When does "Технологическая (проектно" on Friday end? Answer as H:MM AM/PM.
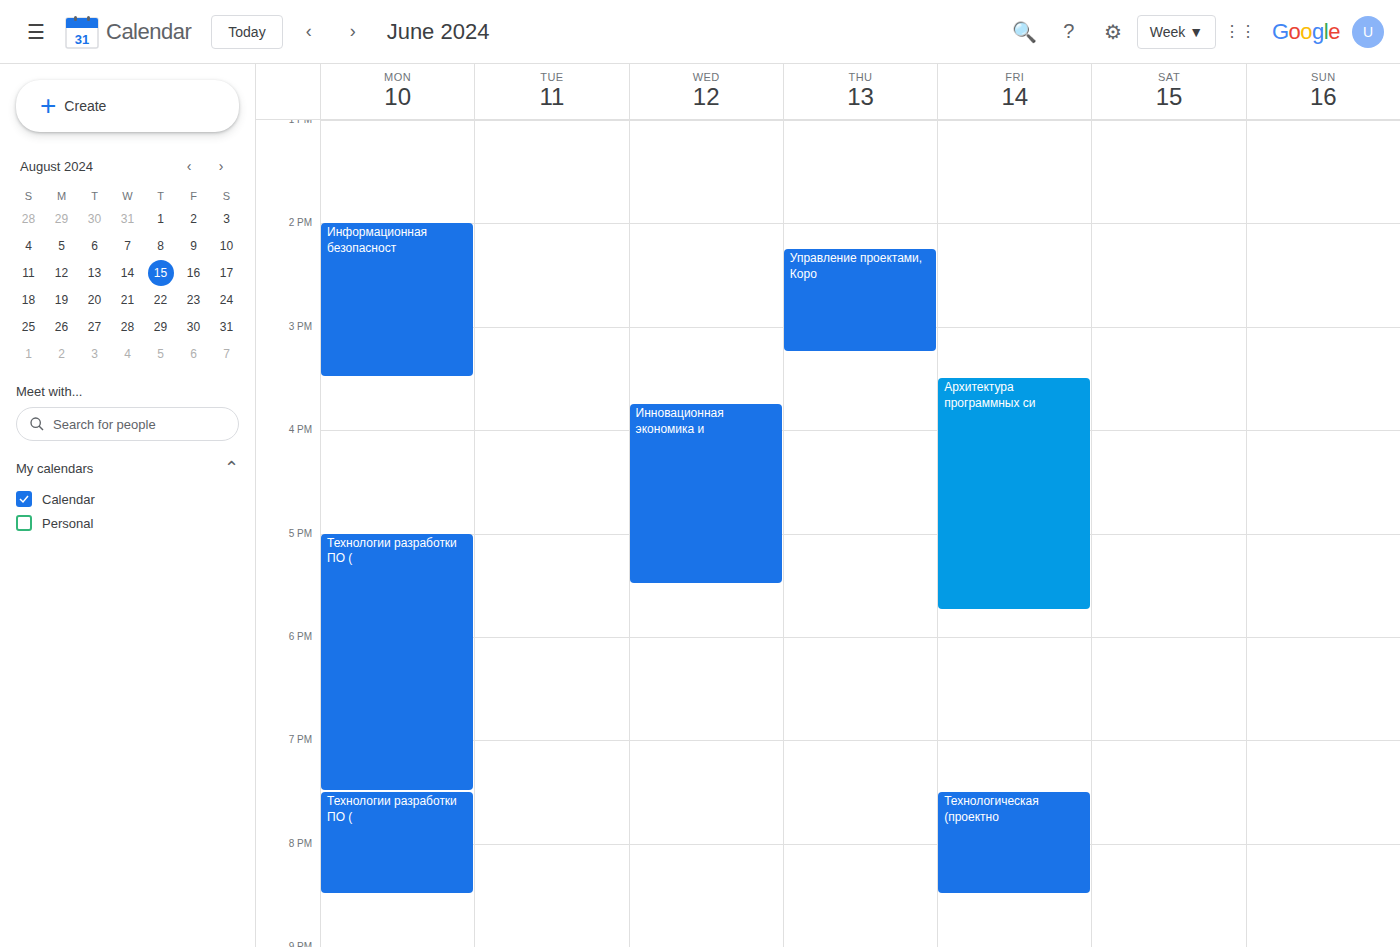
8:30 PM